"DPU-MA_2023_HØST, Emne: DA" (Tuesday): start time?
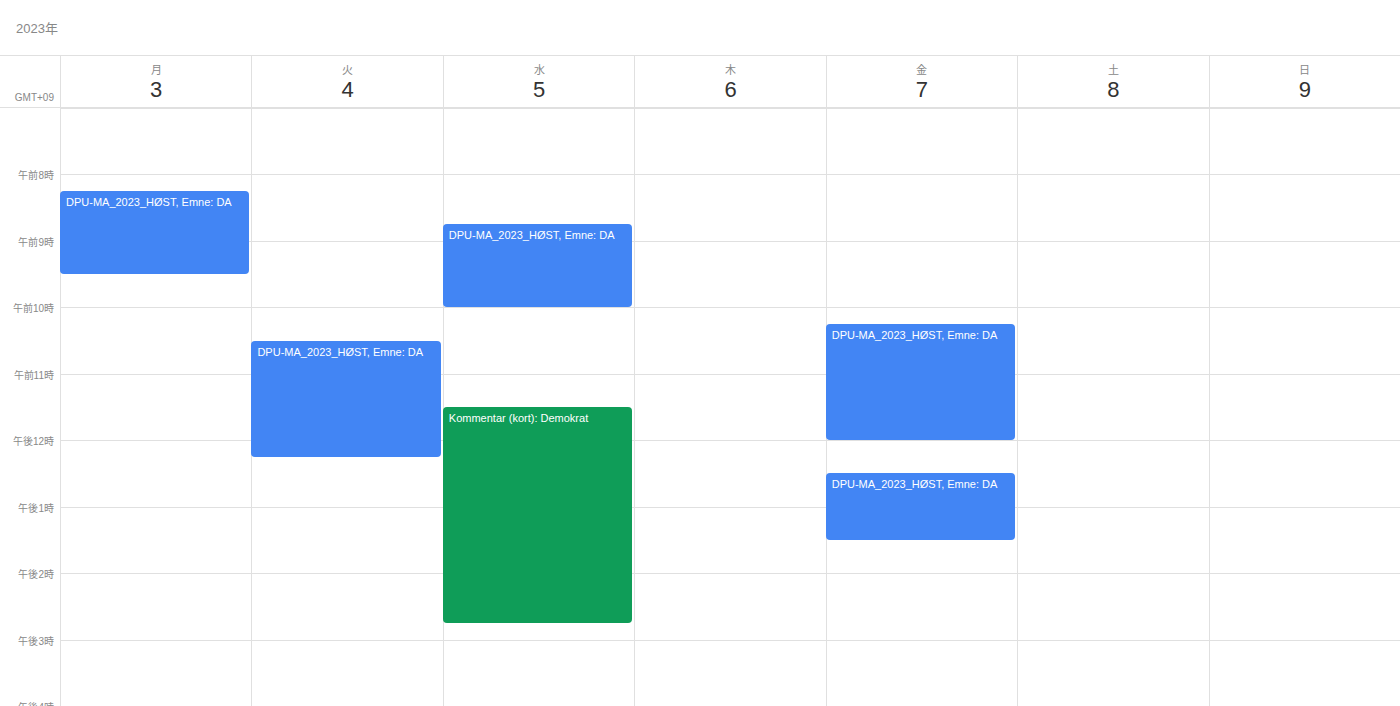
10:30